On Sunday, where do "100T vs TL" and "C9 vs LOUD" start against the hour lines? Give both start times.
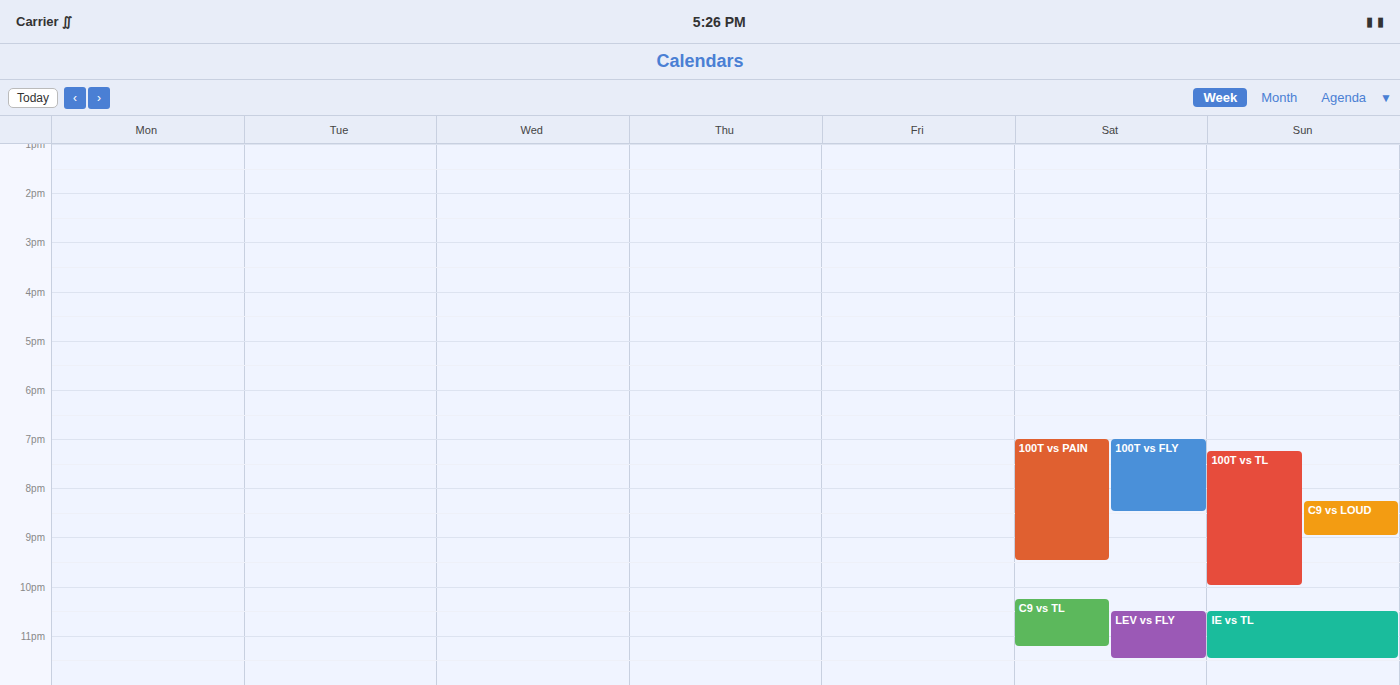
"100T vs TL": 19:15, neither: a quarter of the way from the 19:00 line to the 20:00 line. "C9 vs LOUD": 20:15, neither: a quarter of the way from the 20:00 line to the 21:00 line.